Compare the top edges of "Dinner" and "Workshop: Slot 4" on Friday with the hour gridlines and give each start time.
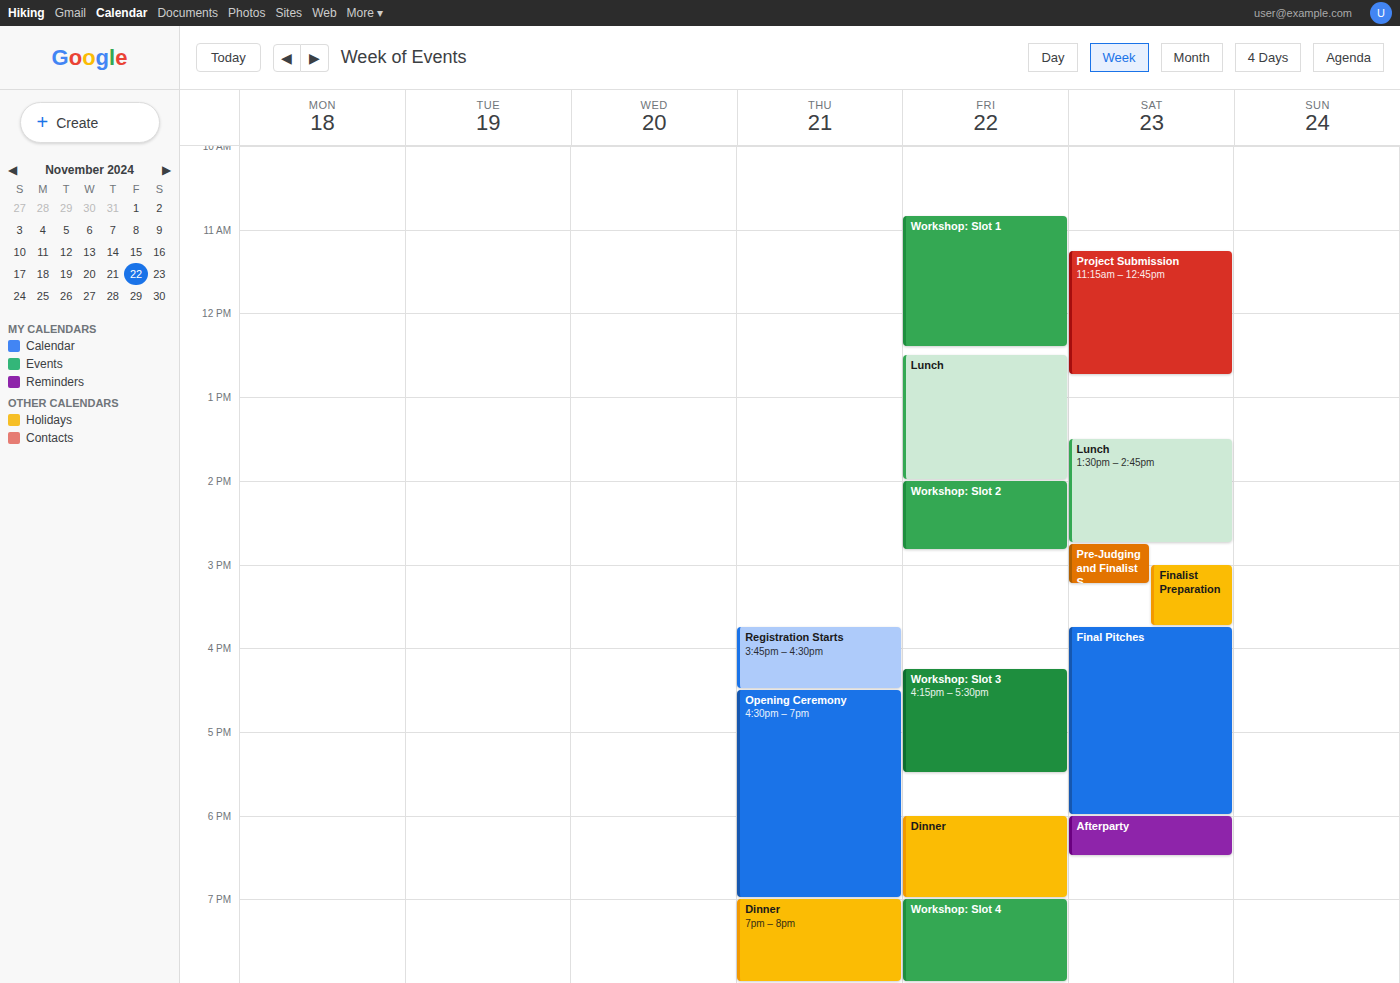
"Dinner": 6:00 PM, exactly on the 6 PM line. "Workshop: Slot 4": 7:00 PM, exactly on the 7 PM line.